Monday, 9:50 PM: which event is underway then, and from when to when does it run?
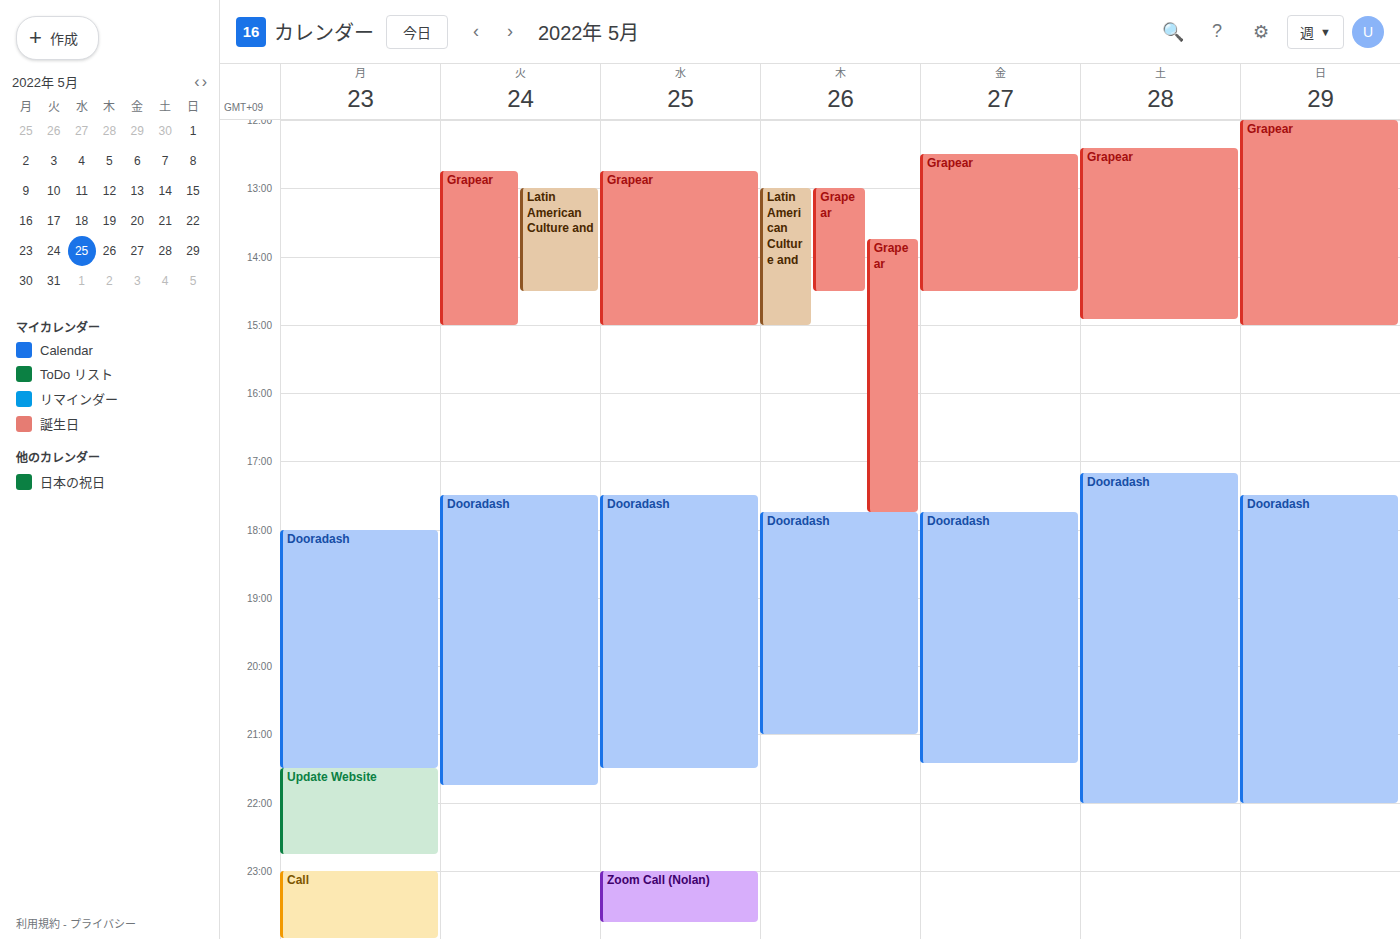
"Update Website", 9:30 PM to 10:45 PM